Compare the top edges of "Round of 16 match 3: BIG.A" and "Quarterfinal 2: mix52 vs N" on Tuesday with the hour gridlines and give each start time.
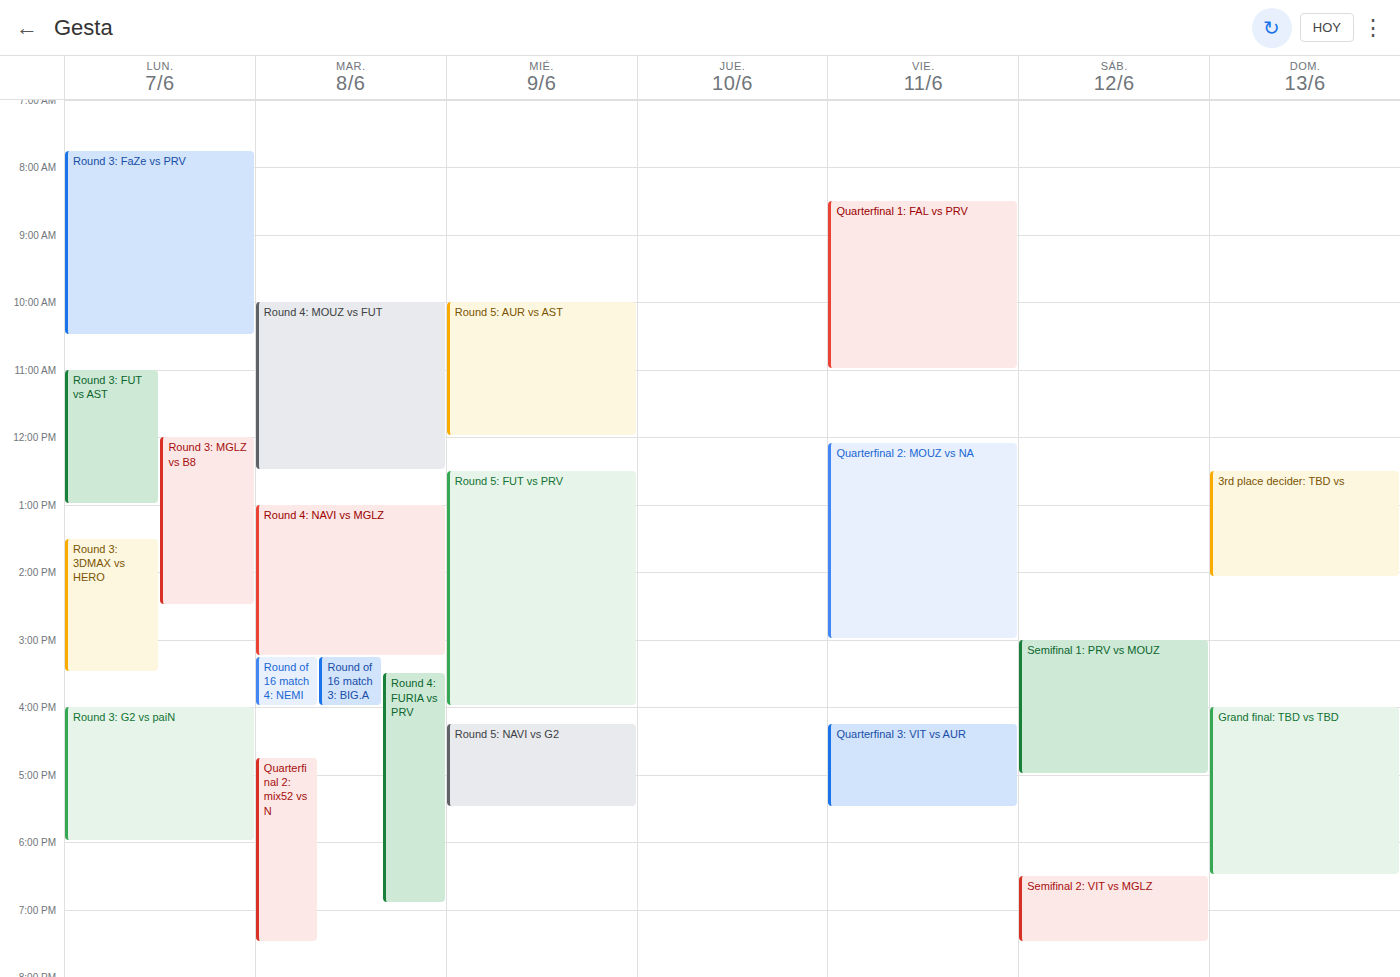
"Round of 16 match 3: BIG.A": 3:15 PM, neither: a quarter of the way from the 3 PM line to the 4 PM line. "Quarterfinal 2: mix52 vs N": 4:45 PM, neither: three quarters of the way from the 4 PM line to the 5 PM line.